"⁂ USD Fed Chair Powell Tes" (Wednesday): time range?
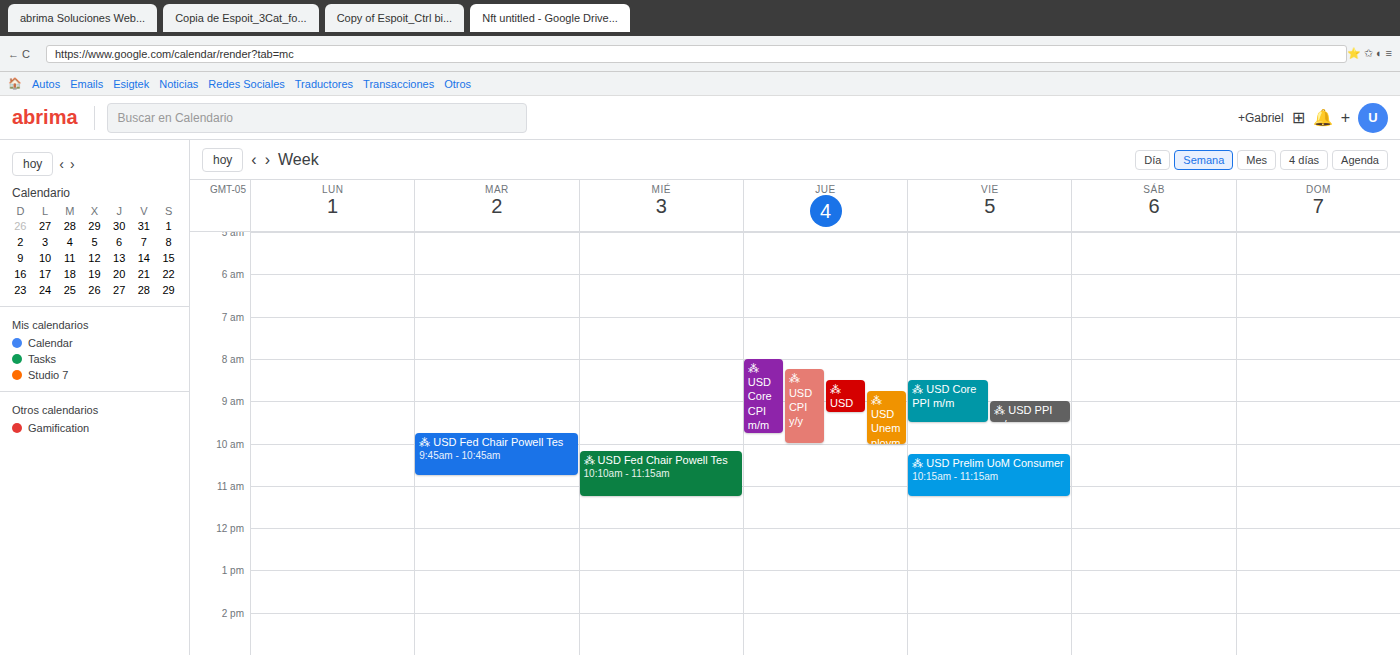
10:10 AM to 11:15 AM